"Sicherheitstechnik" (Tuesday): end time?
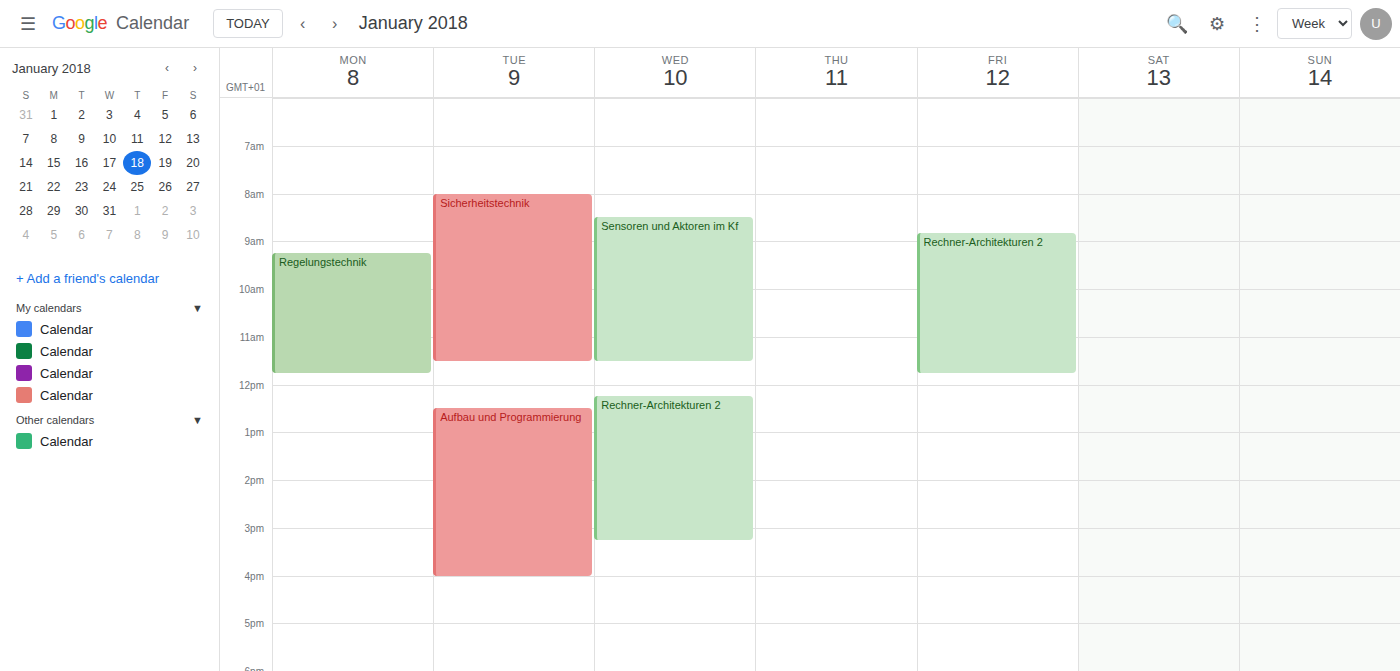
11:30 AM